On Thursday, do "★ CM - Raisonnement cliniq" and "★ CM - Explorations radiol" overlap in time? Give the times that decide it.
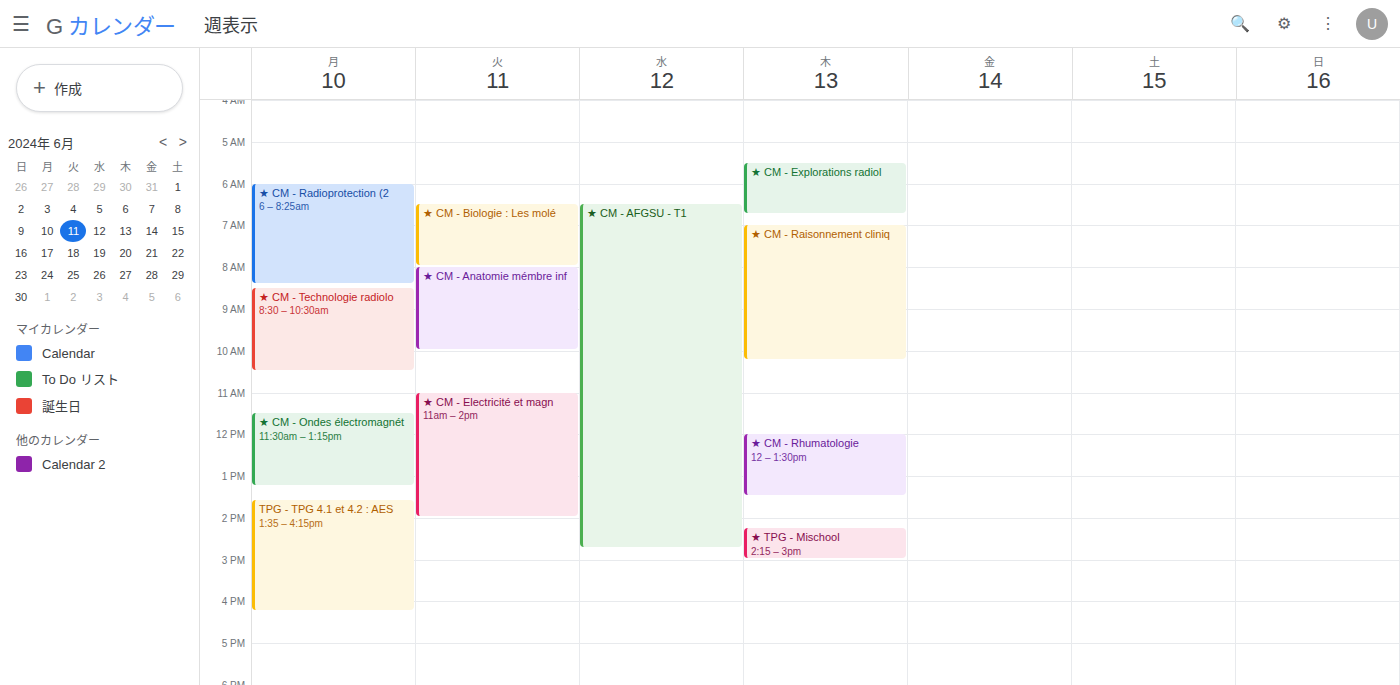
"★ CM - Explorations radiol" ends at 6:45 AM and "★ CM - Raisonnement cliniq" starts at 7:00 AM -- no overlap.